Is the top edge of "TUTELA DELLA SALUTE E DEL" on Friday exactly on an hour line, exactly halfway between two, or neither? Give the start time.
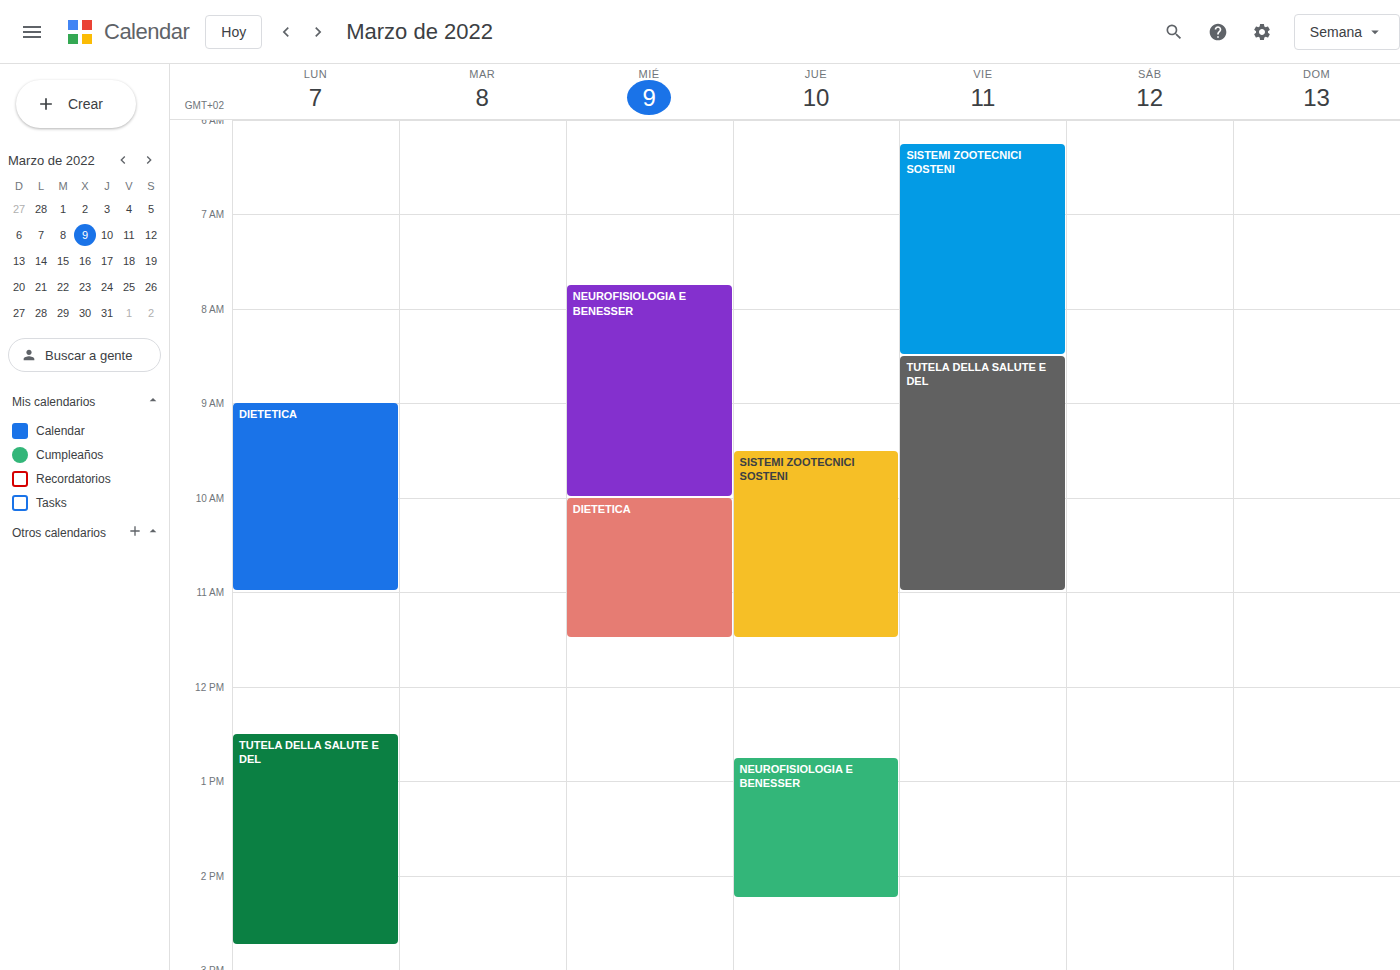
08:30 -- halfway between the 08:00 and 09:00 lines.